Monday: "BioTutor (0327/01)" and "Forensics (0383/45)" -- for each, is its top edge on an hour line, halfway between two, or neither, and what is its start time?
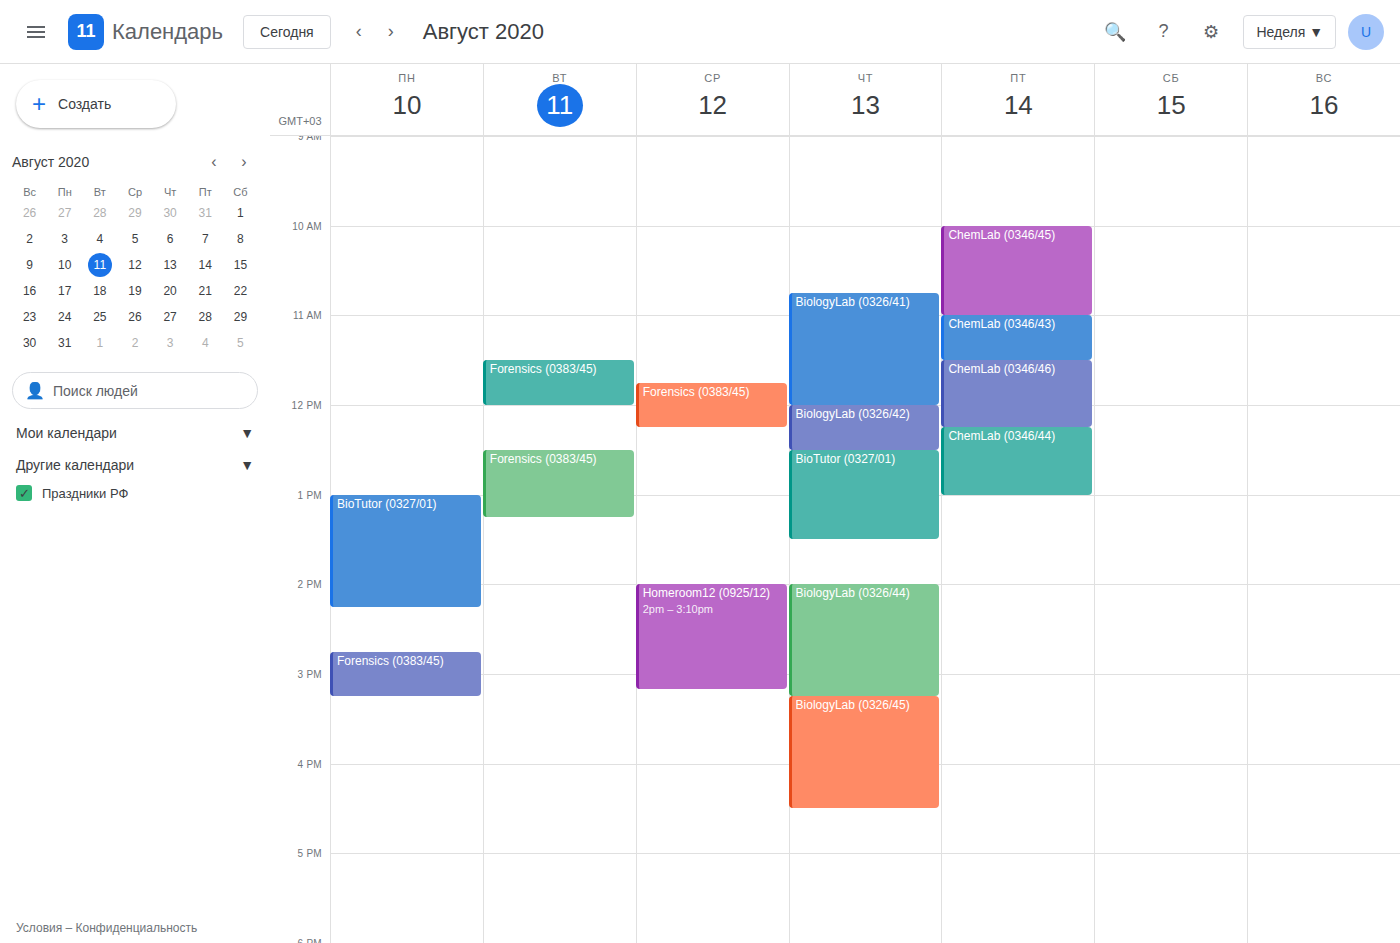
"BioTutor (0327/01)": 1:00 PM, exactly on the 1 PM line. "Forensics (0383/45)": 2:45 PM, neither: three quarters of the way from the 2 PM line to the 3 PM line.